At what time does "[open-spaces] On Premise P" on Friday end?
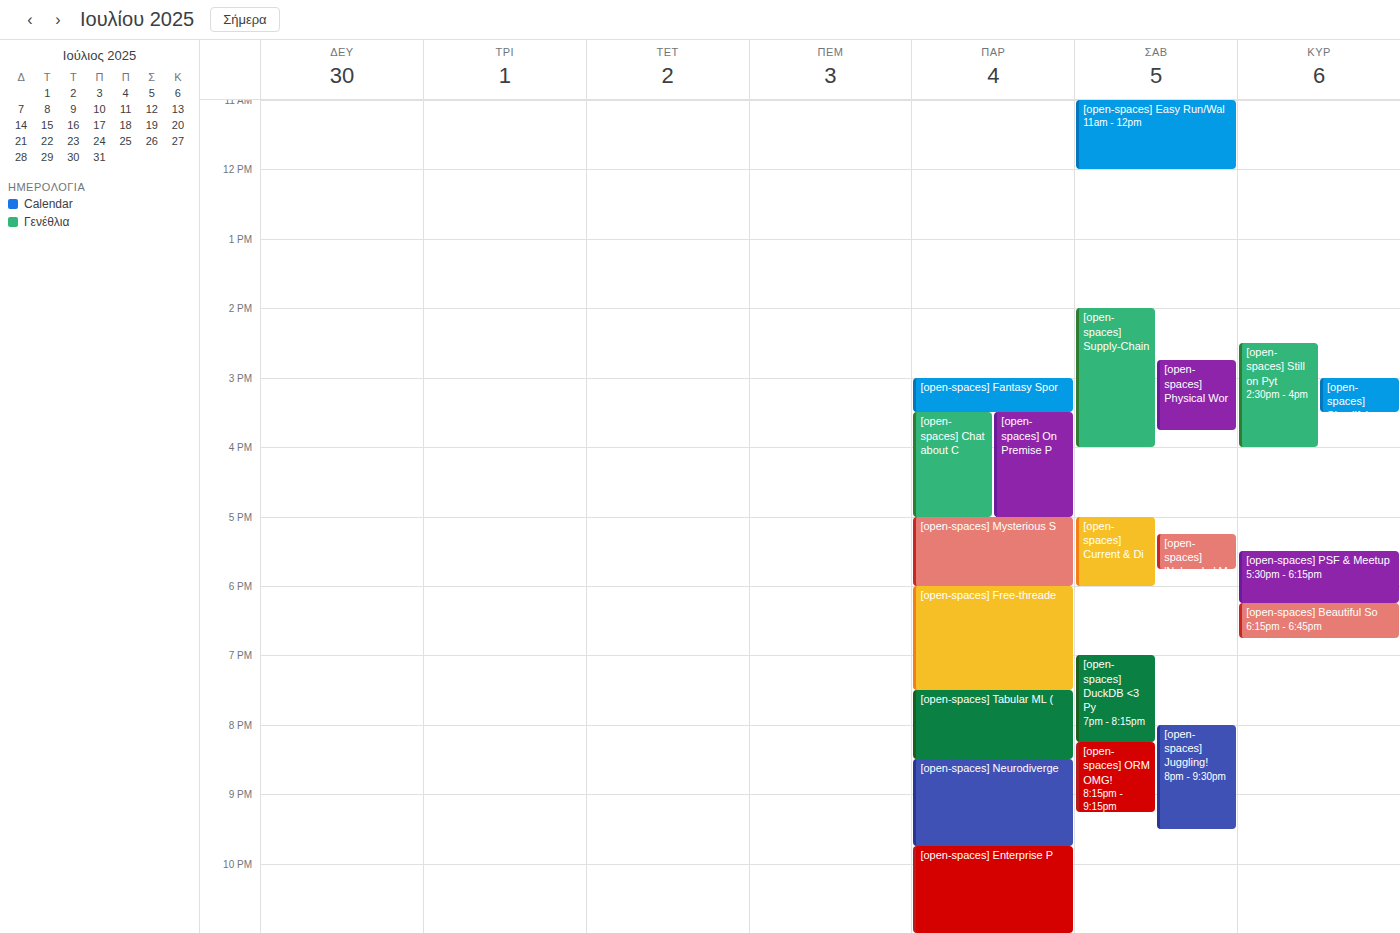
5:00 PM